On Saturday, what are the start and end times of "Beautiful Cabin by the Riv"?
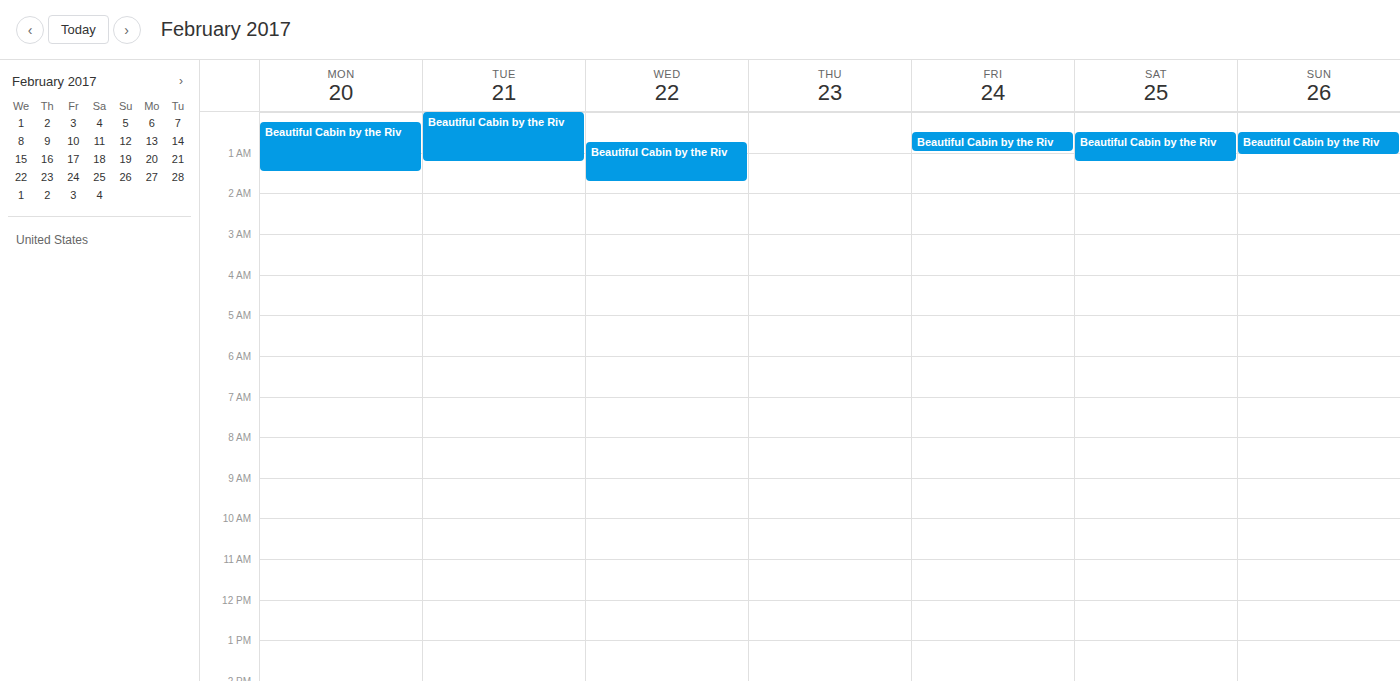
12:30 AM to 1:15 AM